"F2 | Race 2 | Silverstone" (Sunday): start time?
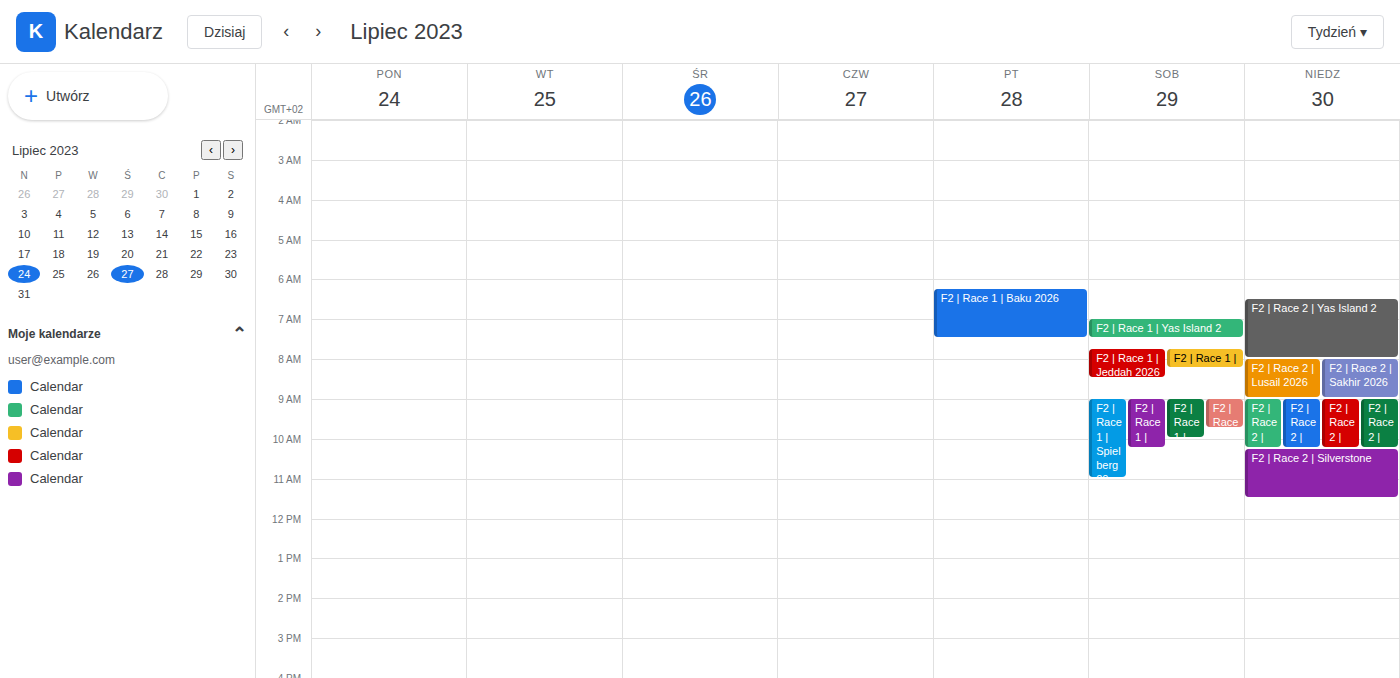
10:15 AM